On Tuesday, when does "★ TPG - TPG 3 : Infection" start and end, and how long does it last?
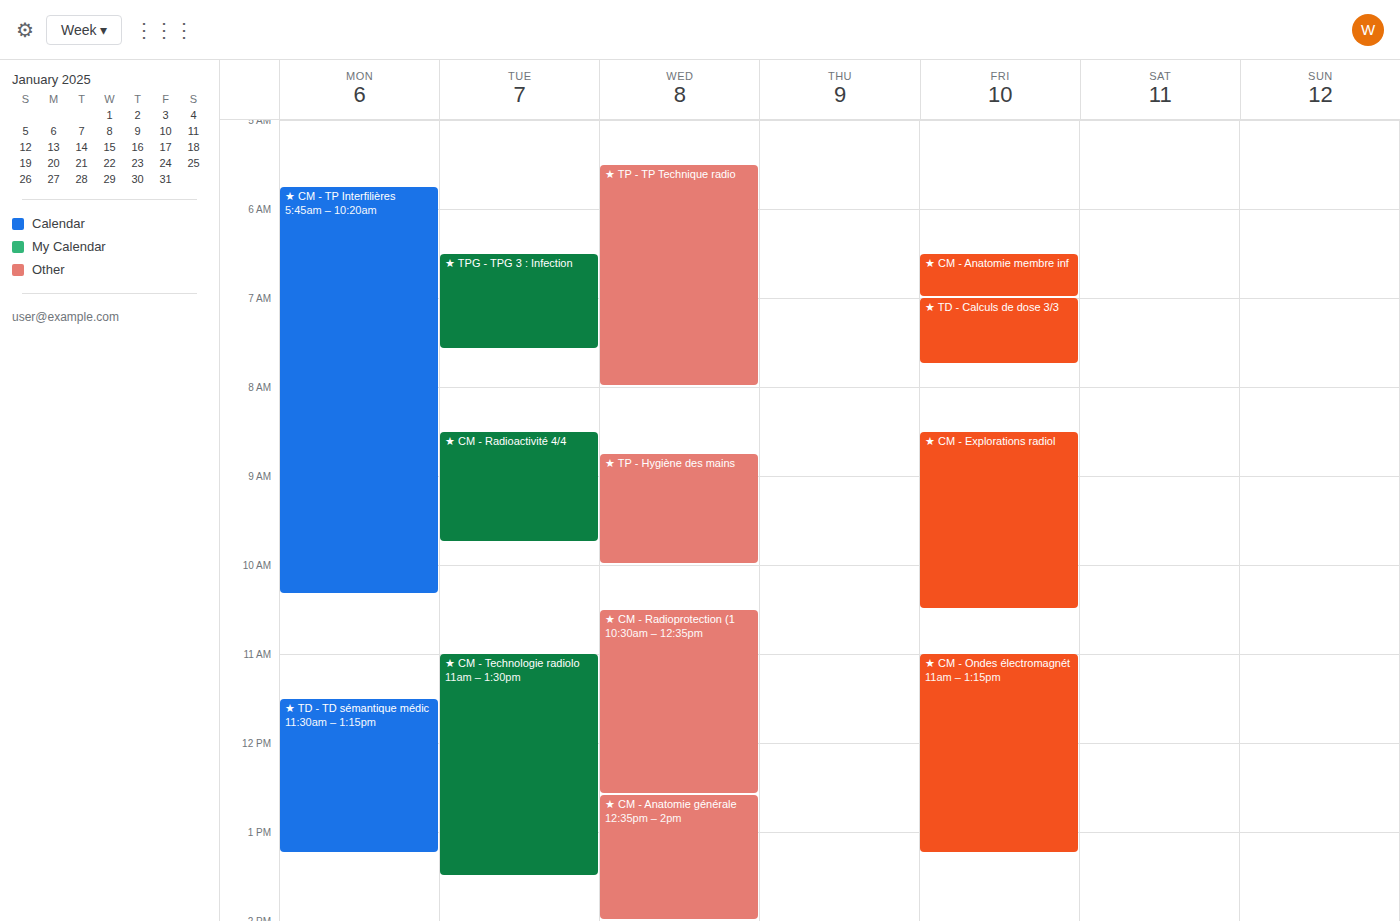
6:30 AM to 7:35 AM, 1 hour 5 minutes